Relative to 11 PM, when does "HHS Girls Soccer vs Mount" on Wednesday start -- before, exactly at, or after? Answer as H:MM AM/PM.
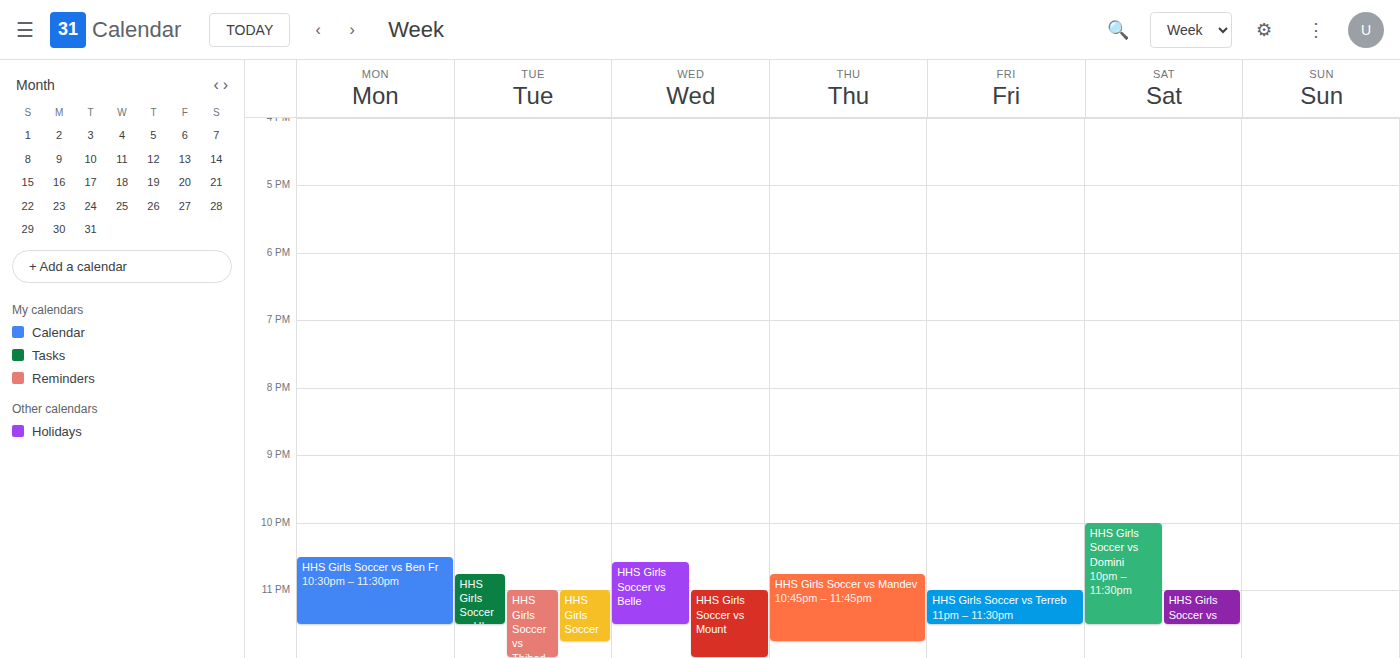
11:00 PM -- exactly at 11 PM, on the 11 PM line.